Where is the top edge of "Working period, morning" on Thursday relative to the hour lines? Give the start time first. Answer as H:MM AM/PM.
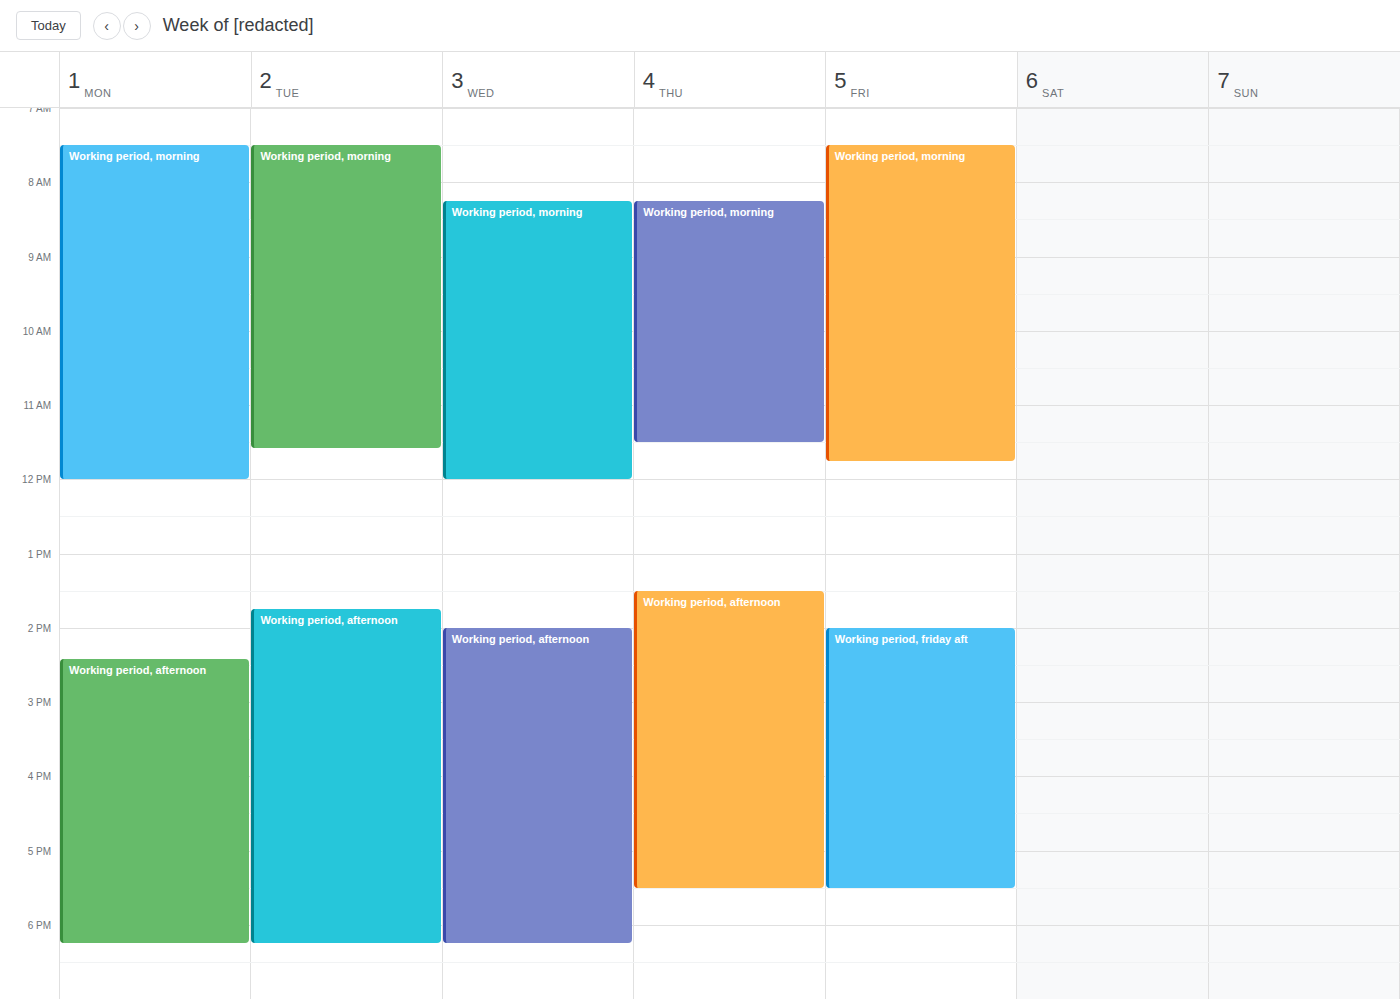
8:15 AM -- neither: a quarter of the way from the 8 AM line to the 9 AM line.